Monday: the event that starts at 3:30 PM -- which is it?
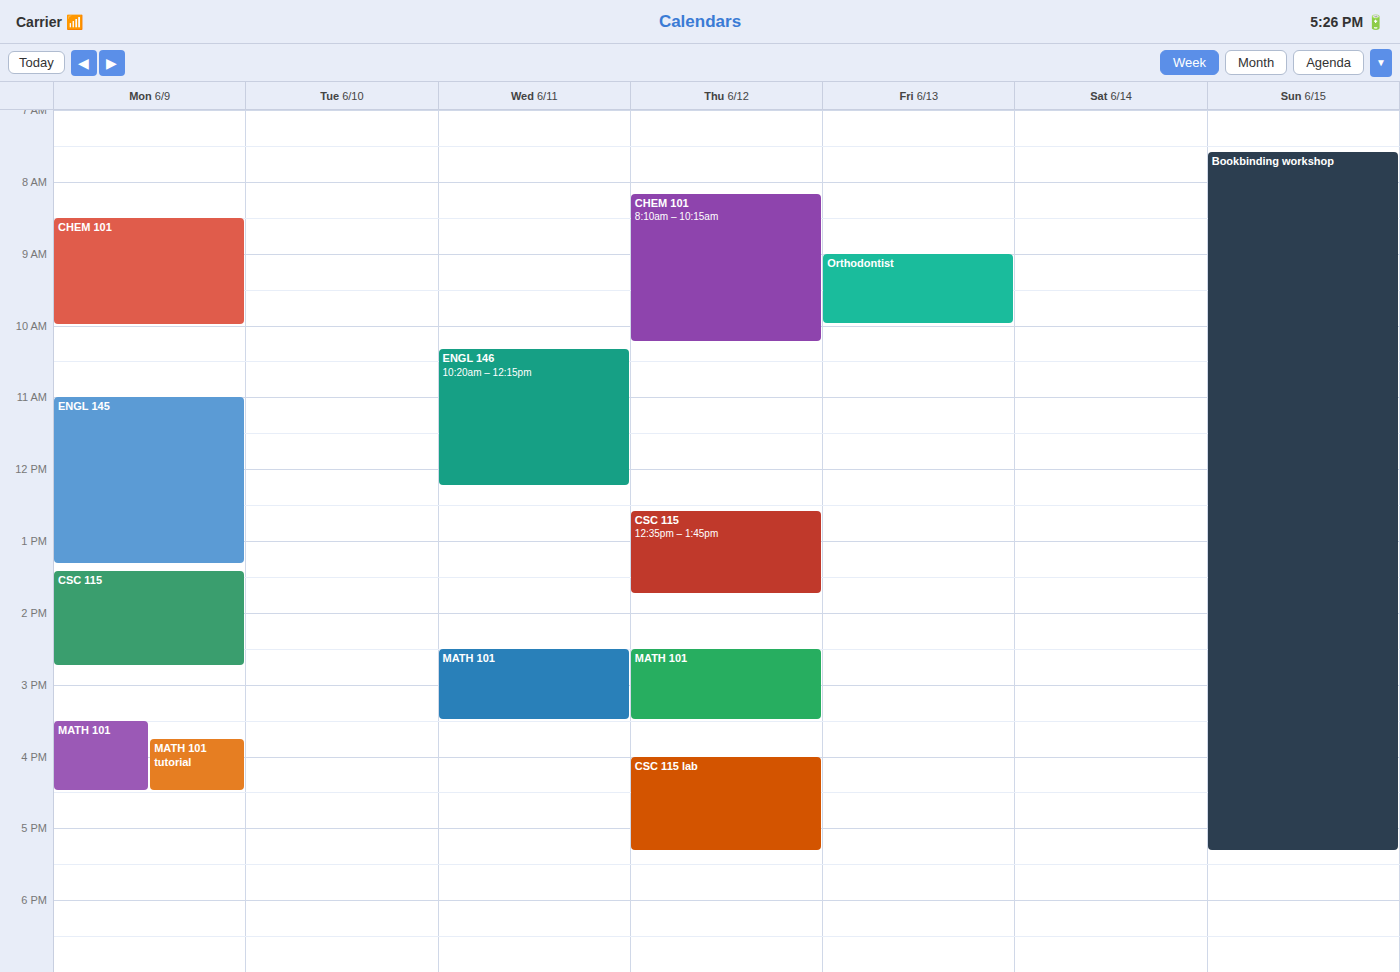
"MATH 101"